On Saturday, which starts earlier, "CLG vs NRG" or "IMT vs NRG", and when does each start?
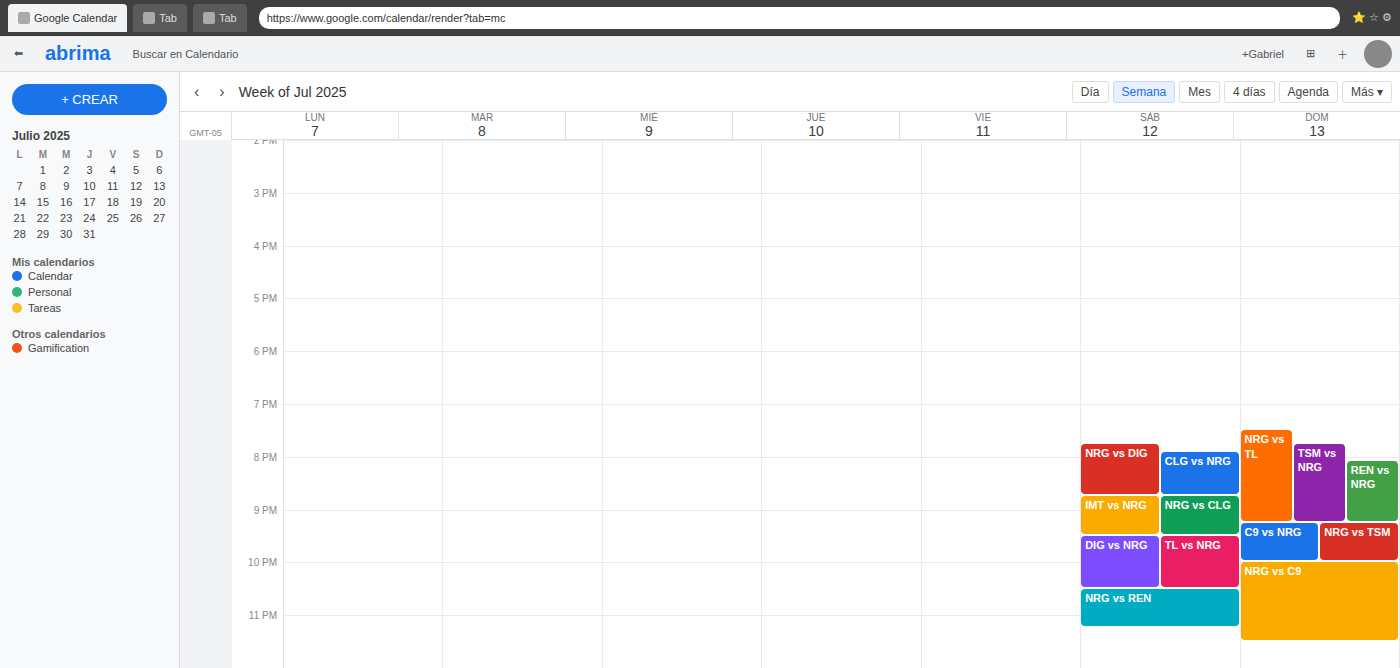
"CLG vs NRG" 7:55 PM; "IMT vs NRG" 8:45 PM.